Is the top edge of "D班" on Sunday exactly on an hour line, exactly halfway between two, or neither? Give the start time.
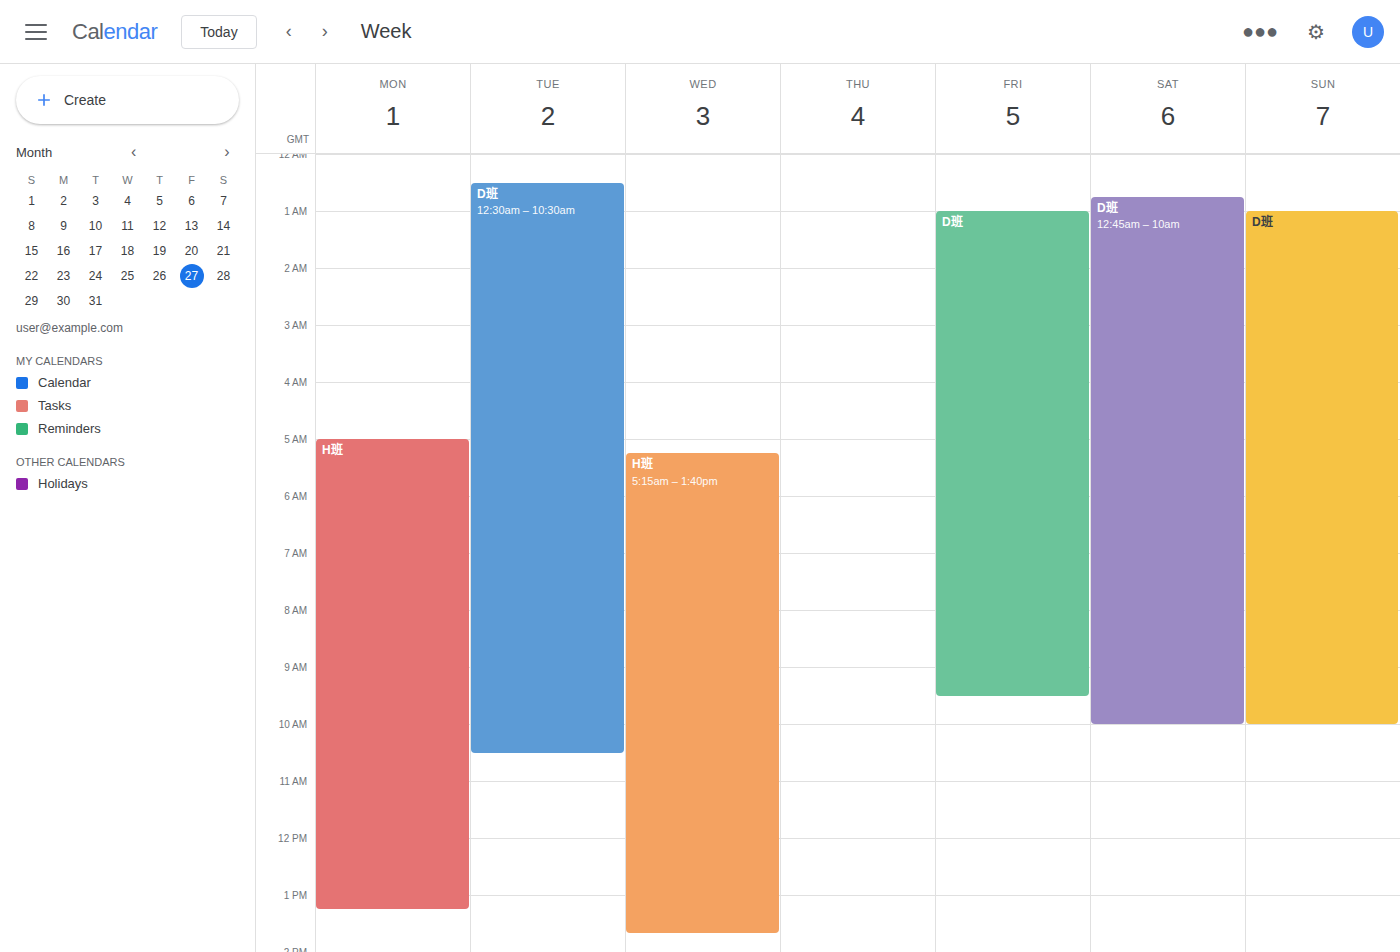
1:00 AM -- exactly on the 1 AM line.